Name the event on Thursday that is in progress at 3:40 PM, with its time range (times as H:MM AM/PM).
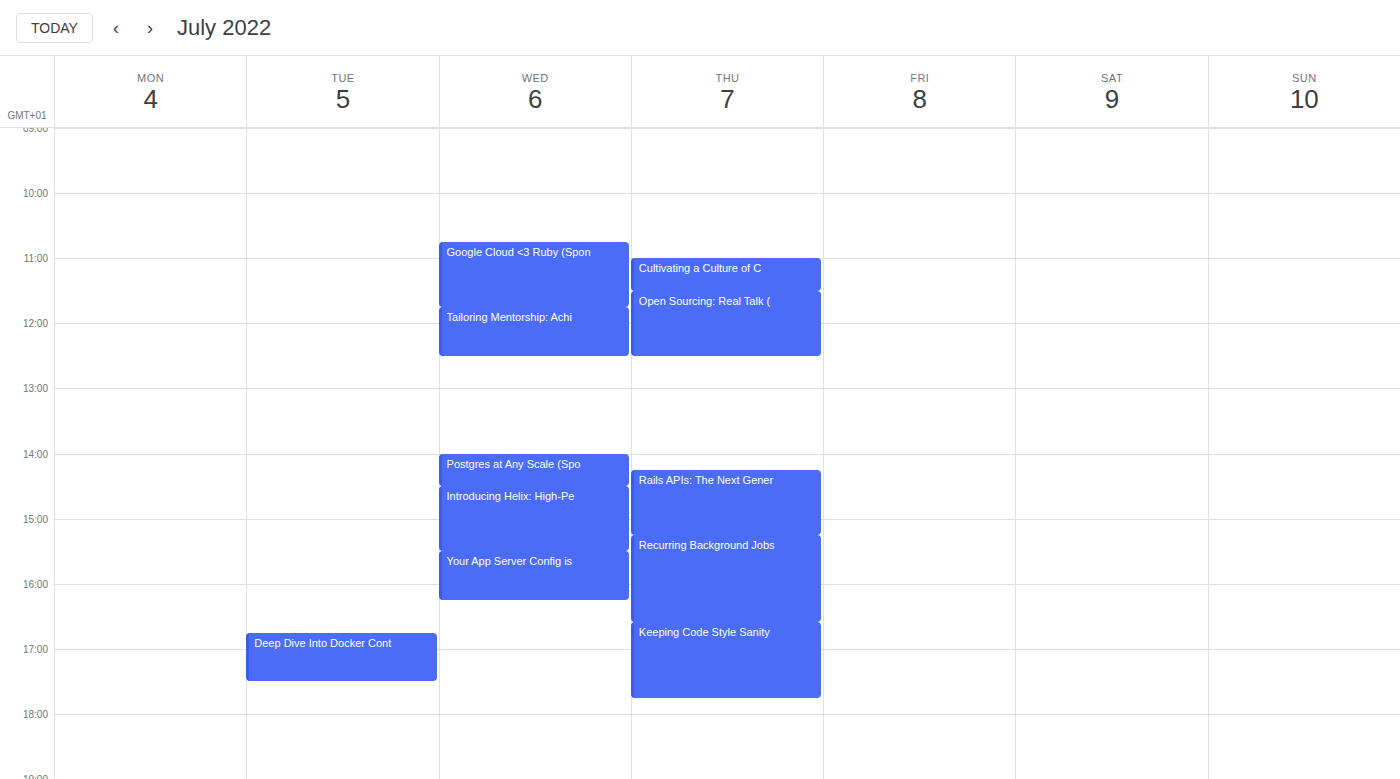
"Recurring Background Jobs", 3:15 PM to 4:35 PM